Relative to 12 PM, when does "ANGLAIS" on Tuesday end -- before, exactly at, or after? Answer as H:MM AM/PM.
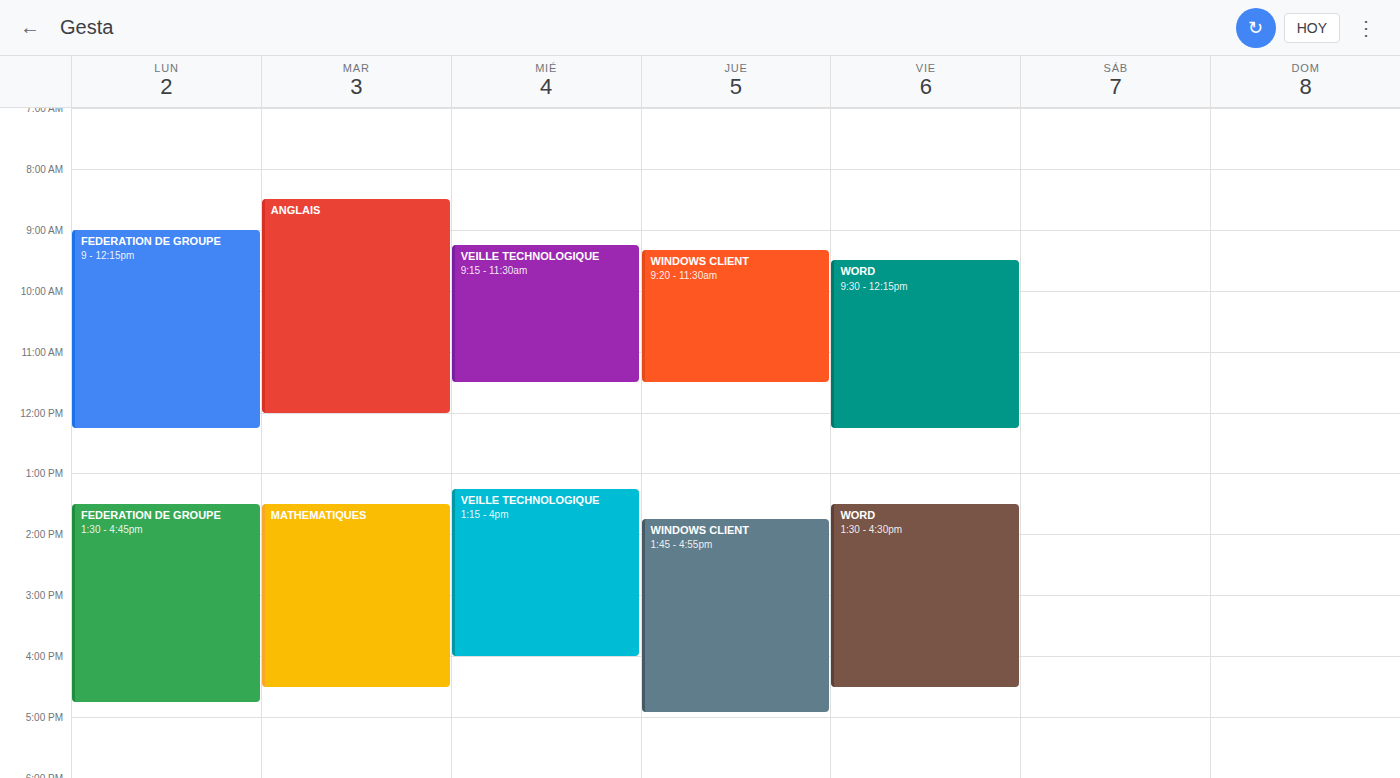
12:00 PM -- exactly at 12 PM, on the 12 PM line.